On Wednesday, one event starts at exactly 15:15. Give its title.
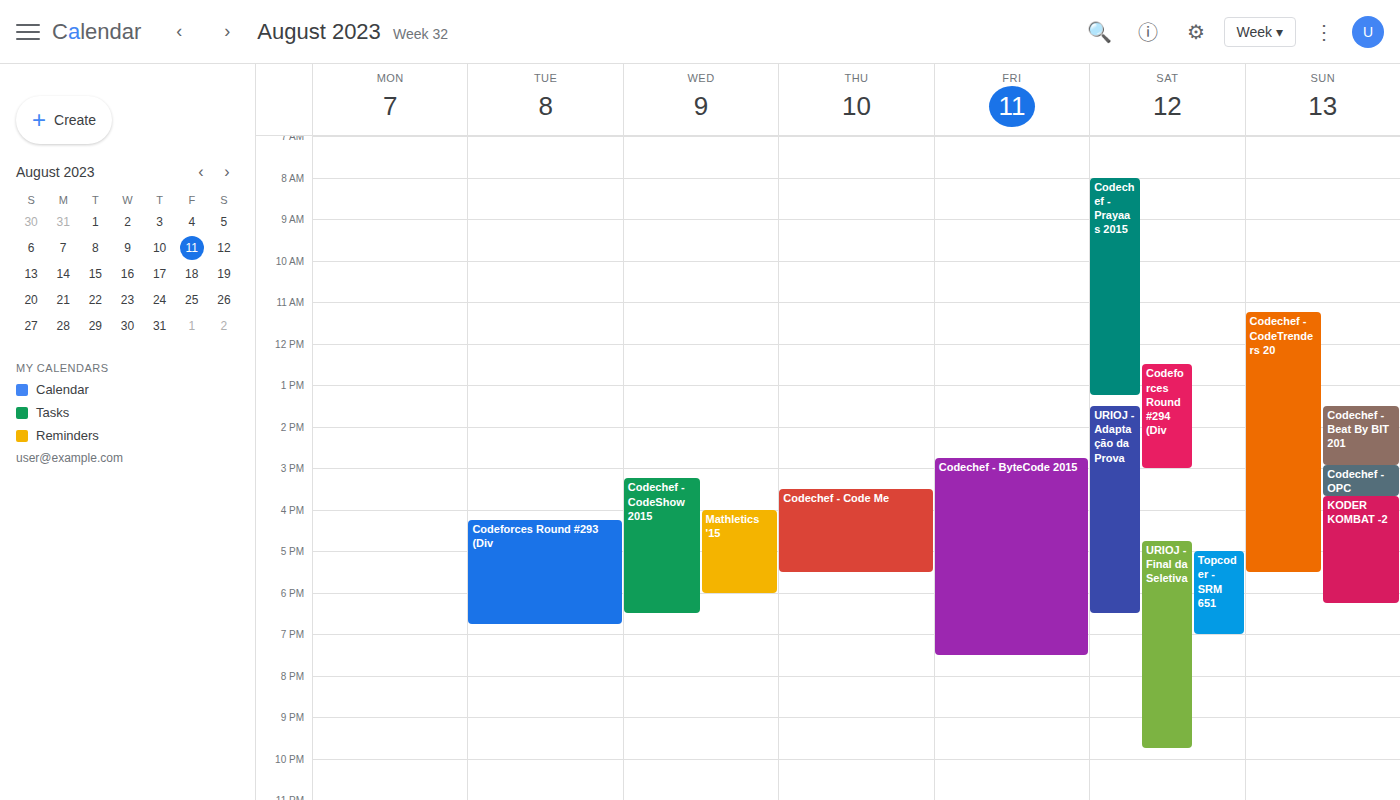
"Codechef - CodeShow 2015"